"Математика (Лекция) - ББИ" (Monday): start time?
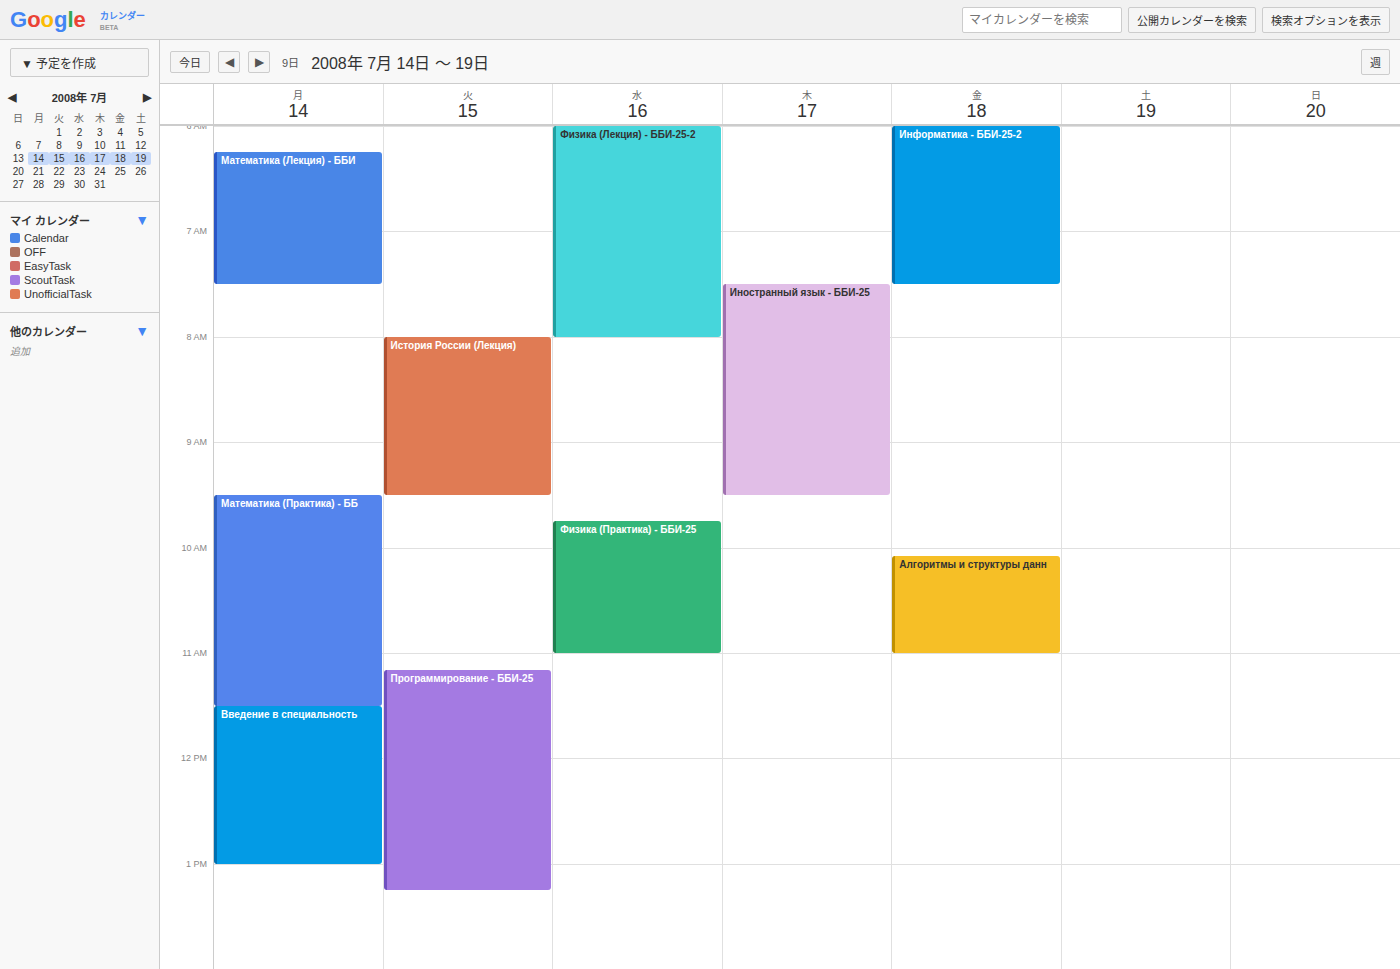
6:15 AM